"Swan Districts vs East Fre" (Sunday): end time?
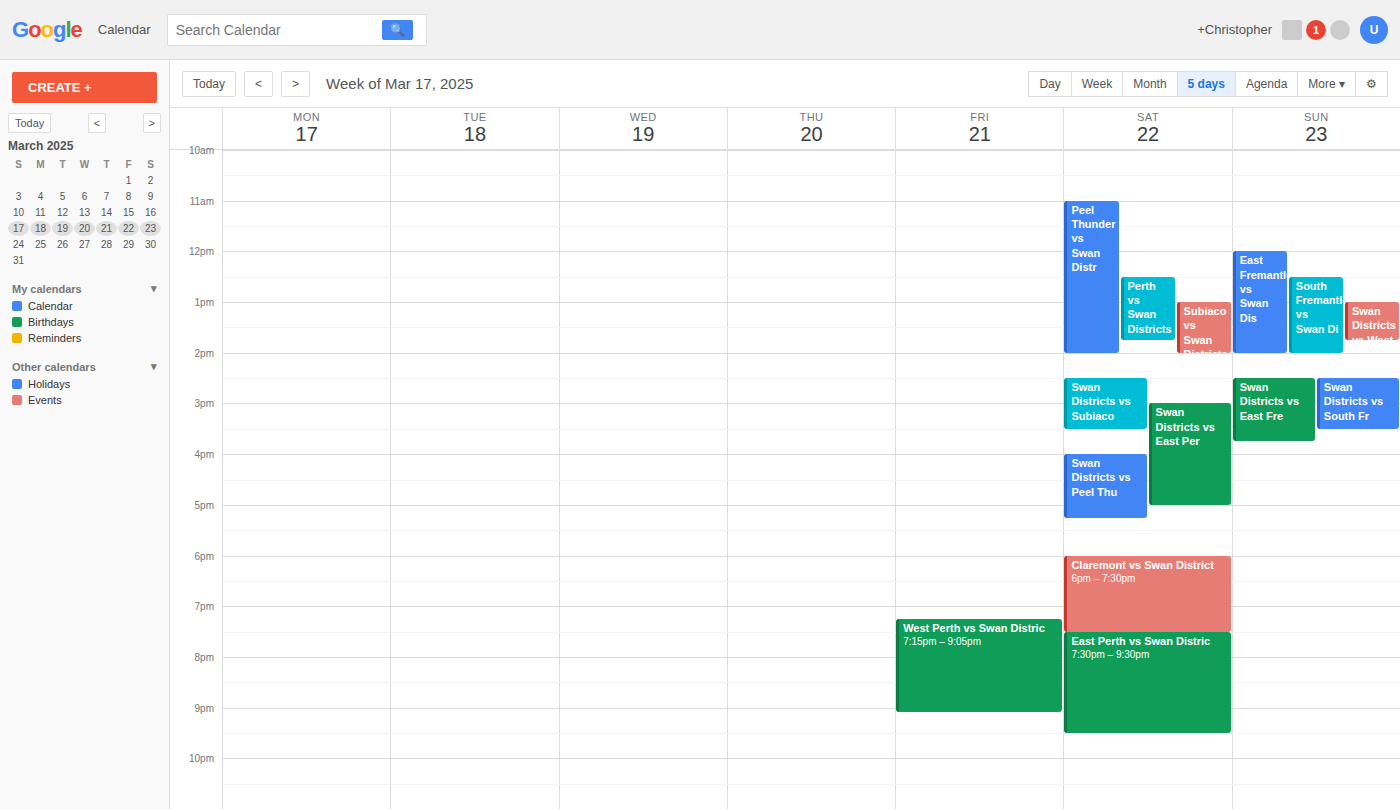
3:45 PM